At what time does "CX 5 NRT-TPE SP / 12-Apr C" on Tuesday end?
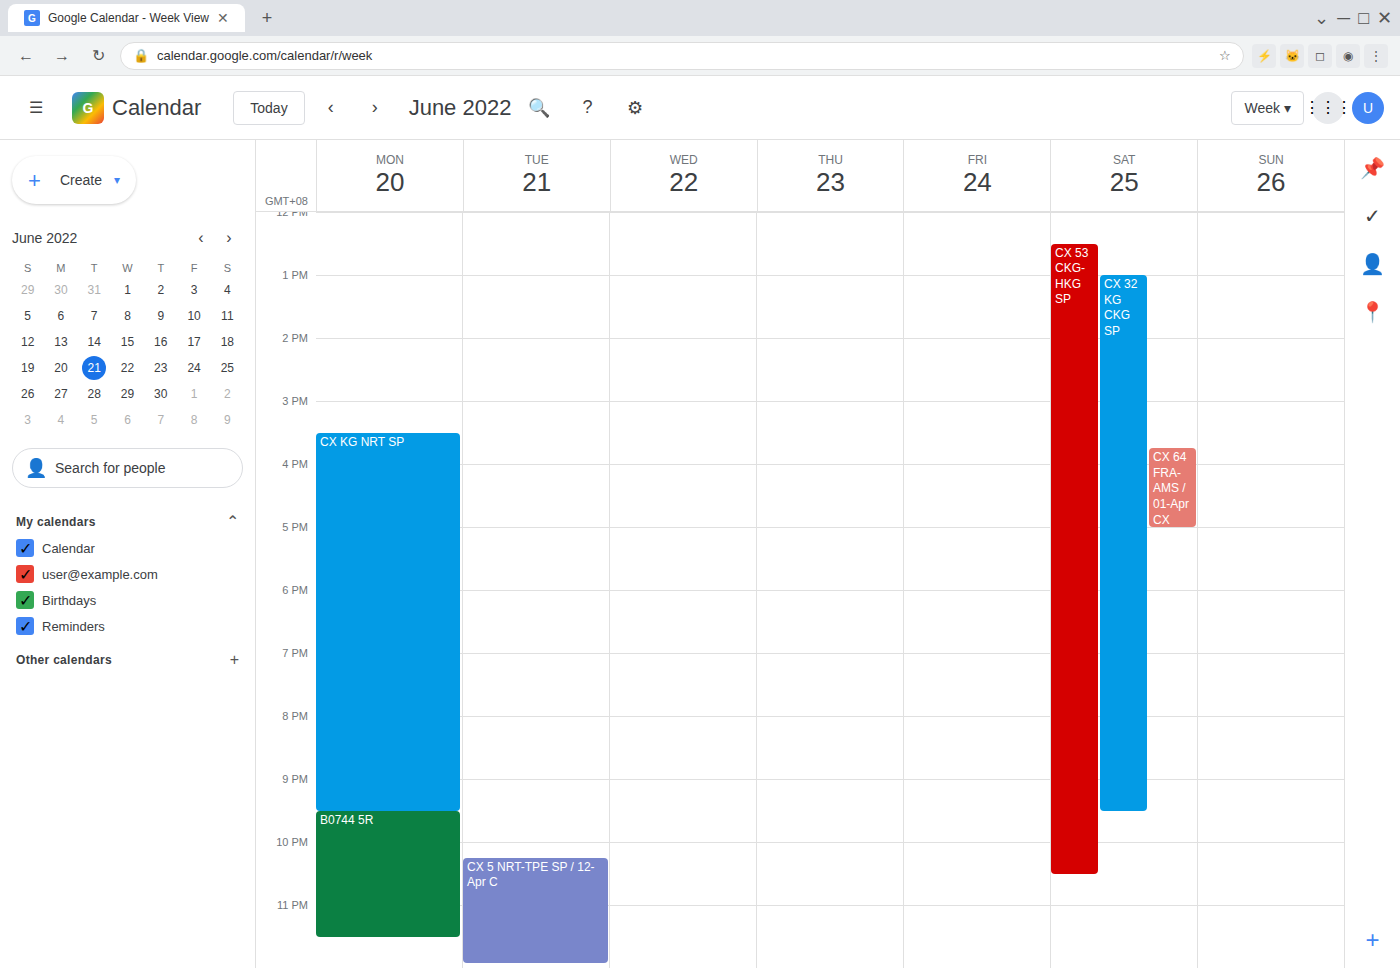
11:55 PM